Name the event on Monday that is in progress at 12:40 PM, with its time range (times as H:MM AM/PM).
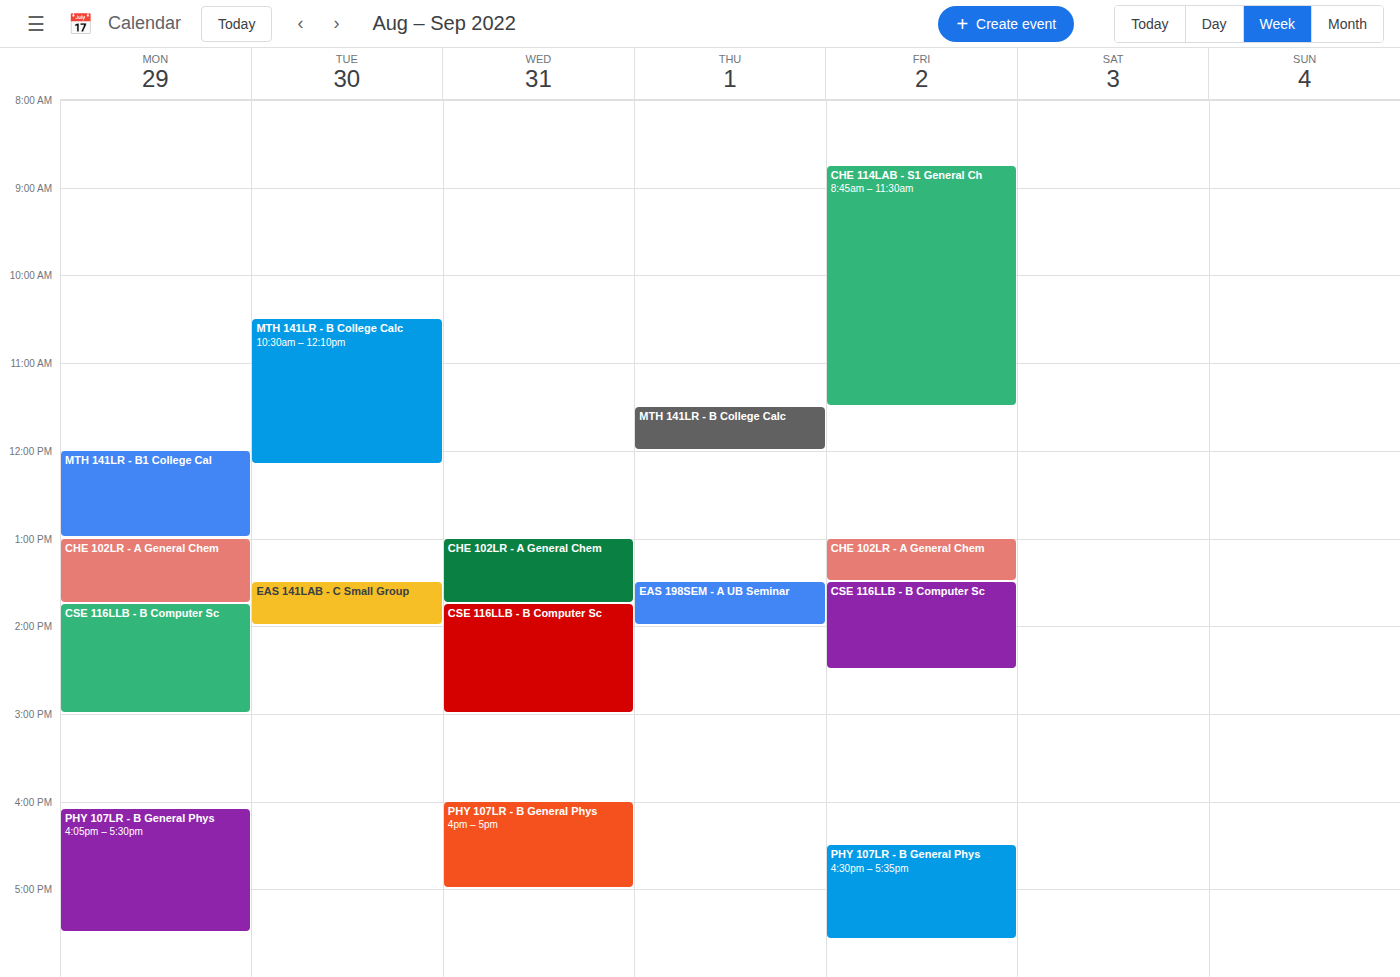
"MTH 141LR - B1 College Cal", 12:00 PM to 1:00 PM